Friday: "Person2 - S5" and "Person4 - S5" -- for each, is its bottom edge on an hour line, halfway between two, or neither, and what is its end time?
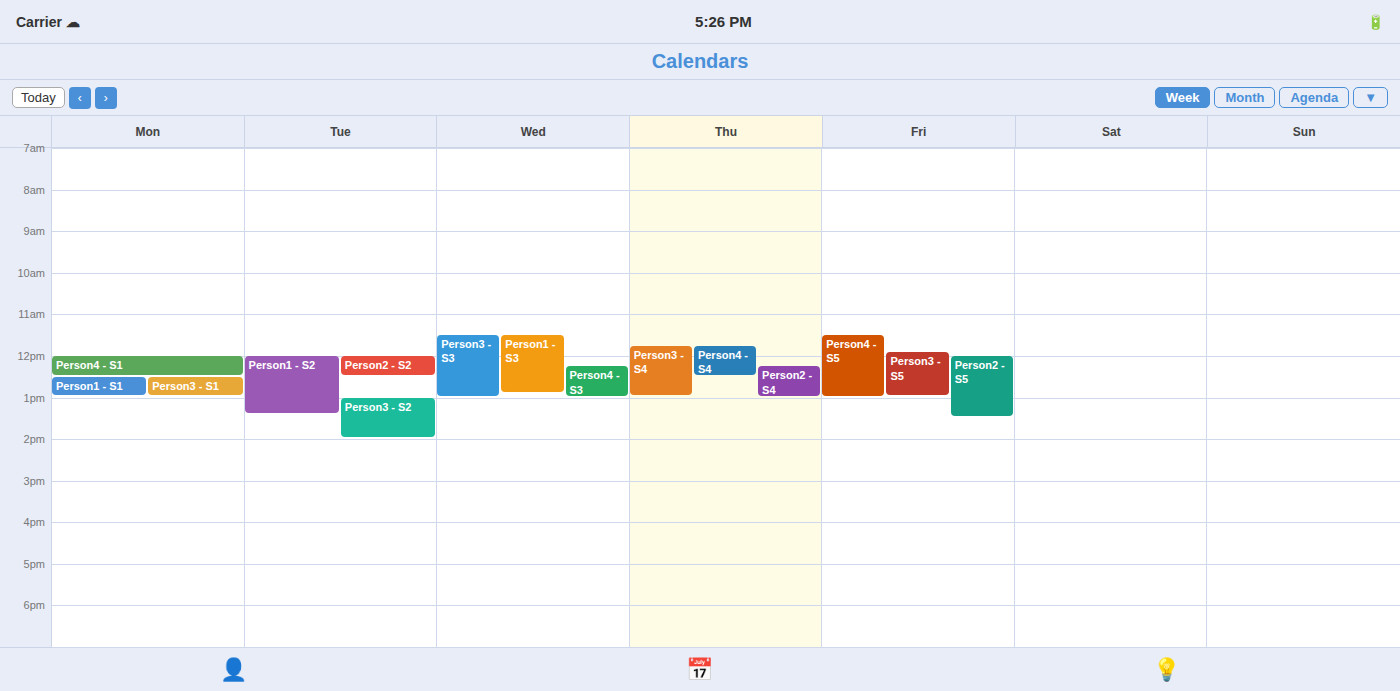
"Person2 - S5": 1:30 PM, halfway between the 1 PM and 2 PM lines. "Person4 - S5": 1:00 PM, exactly on the 1 PM line.